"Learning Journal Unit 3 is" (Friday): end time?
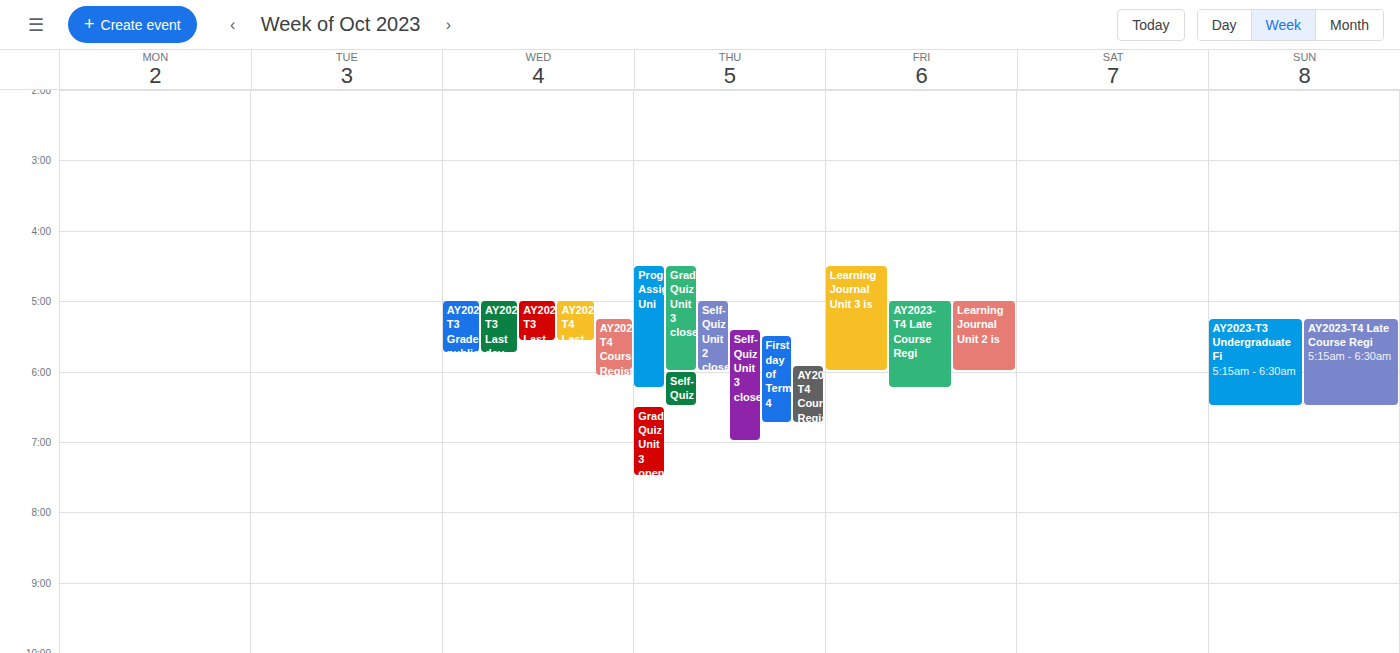
6:00 AM